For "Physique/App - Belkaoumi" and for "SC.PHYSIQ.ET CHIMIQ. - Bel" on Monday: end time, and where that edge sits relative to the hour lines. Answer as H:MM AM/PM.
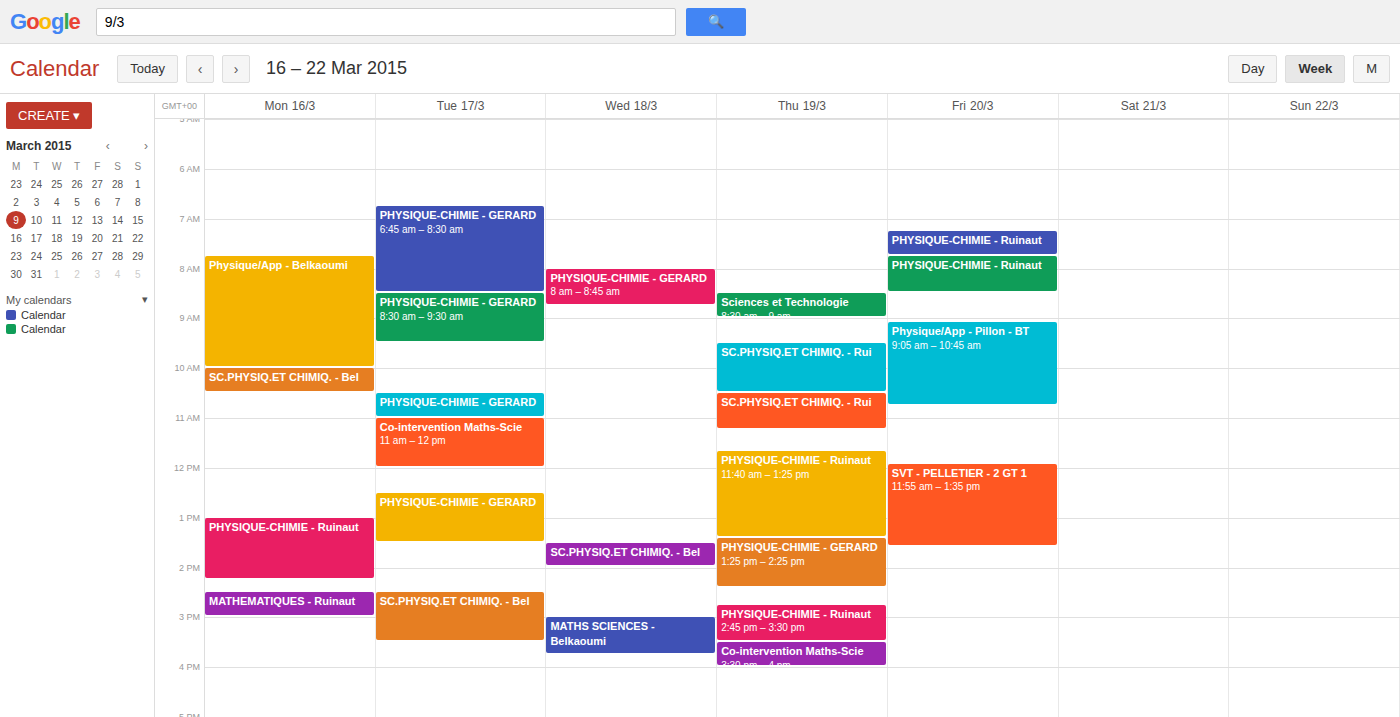
"Physique/App - Belkaoumi": 10:00 AM, exactly on the 10 AM line. "SC.PHYSIQ.ET CHIMIQ. - Bel": 10:30 AM, halfway between the 10 AM and 11 AM lines.